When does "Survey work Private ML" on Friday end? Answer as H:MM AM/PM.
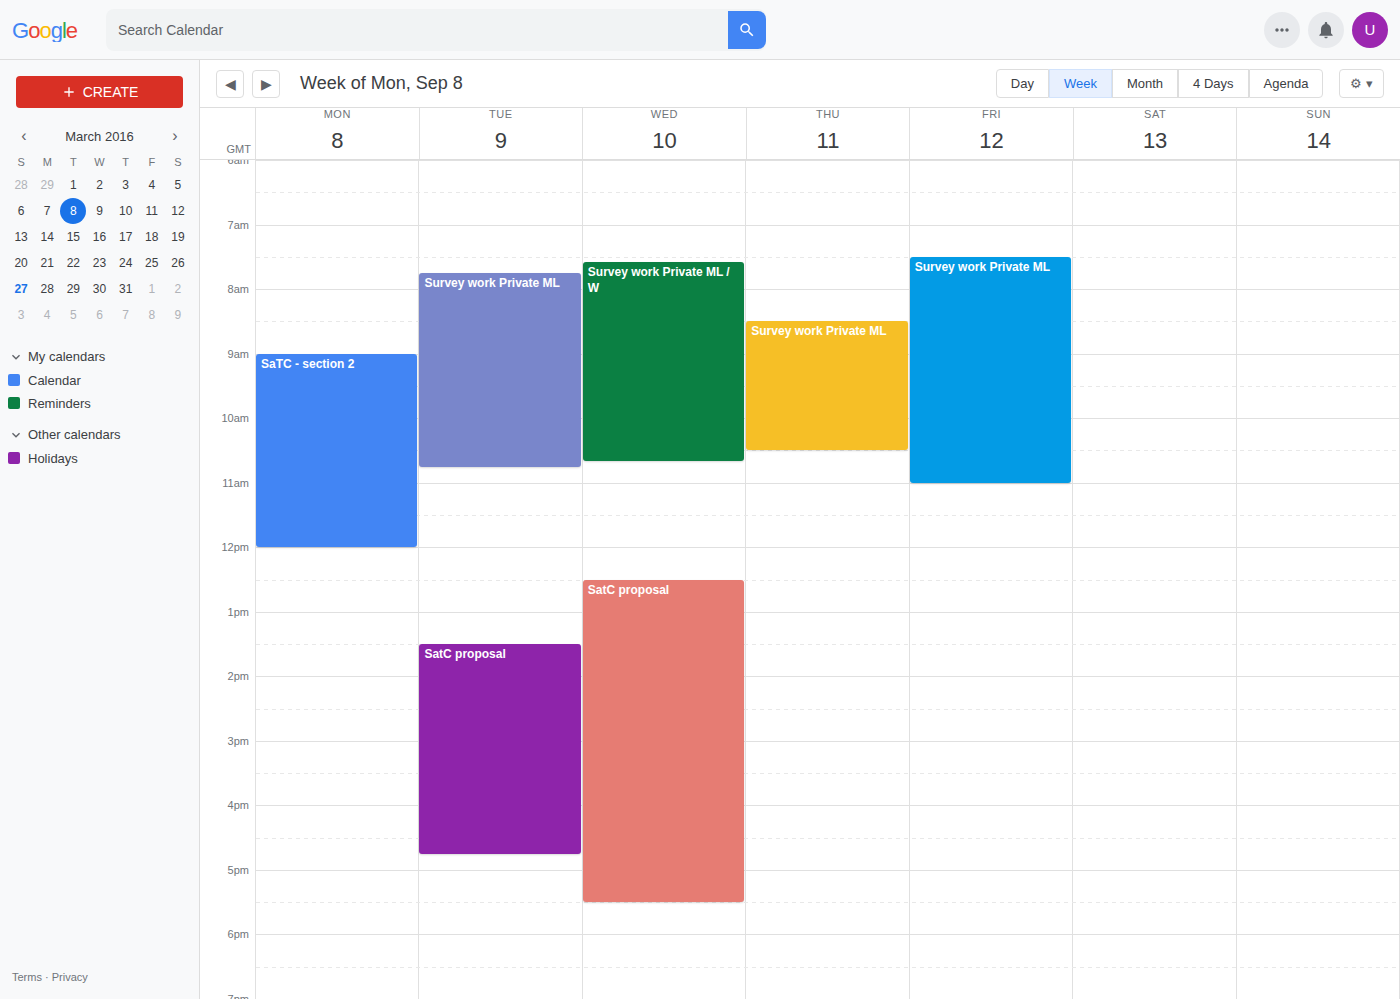
11:00 AM